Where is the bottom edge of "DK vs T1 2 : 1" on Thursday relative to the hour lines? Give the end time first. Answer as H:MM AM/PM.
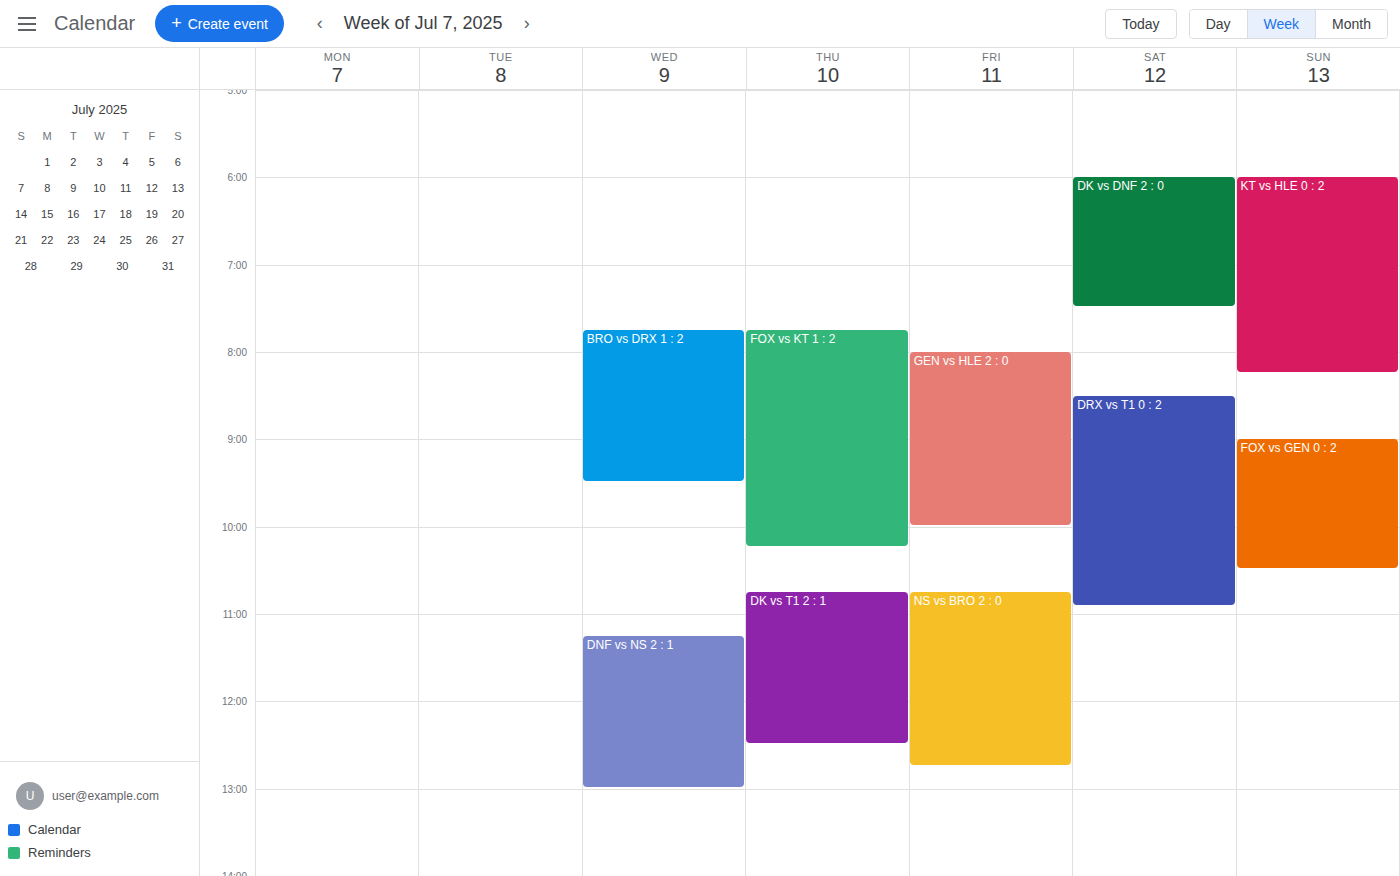
12:30 PM -- halfway between the 12 PM and 1 PM lines.